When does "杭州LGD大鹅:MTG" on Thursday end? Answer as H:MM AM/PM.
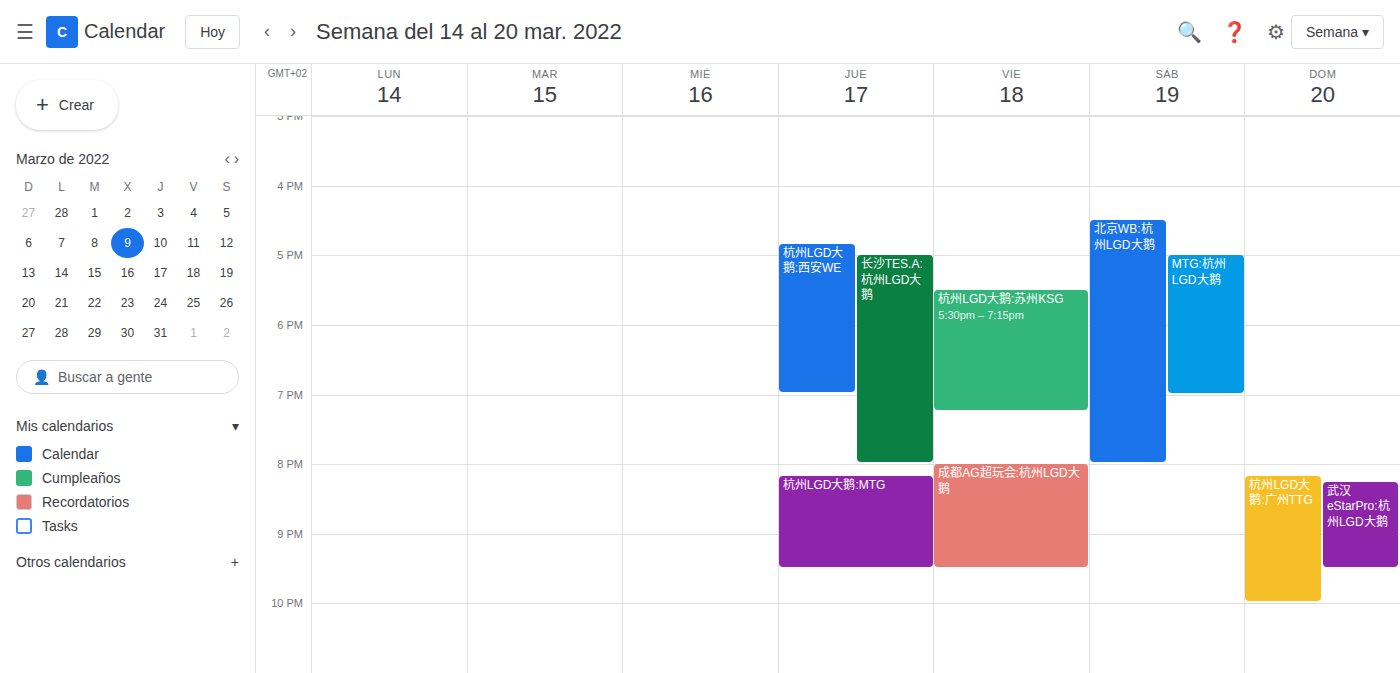
9:30 PM